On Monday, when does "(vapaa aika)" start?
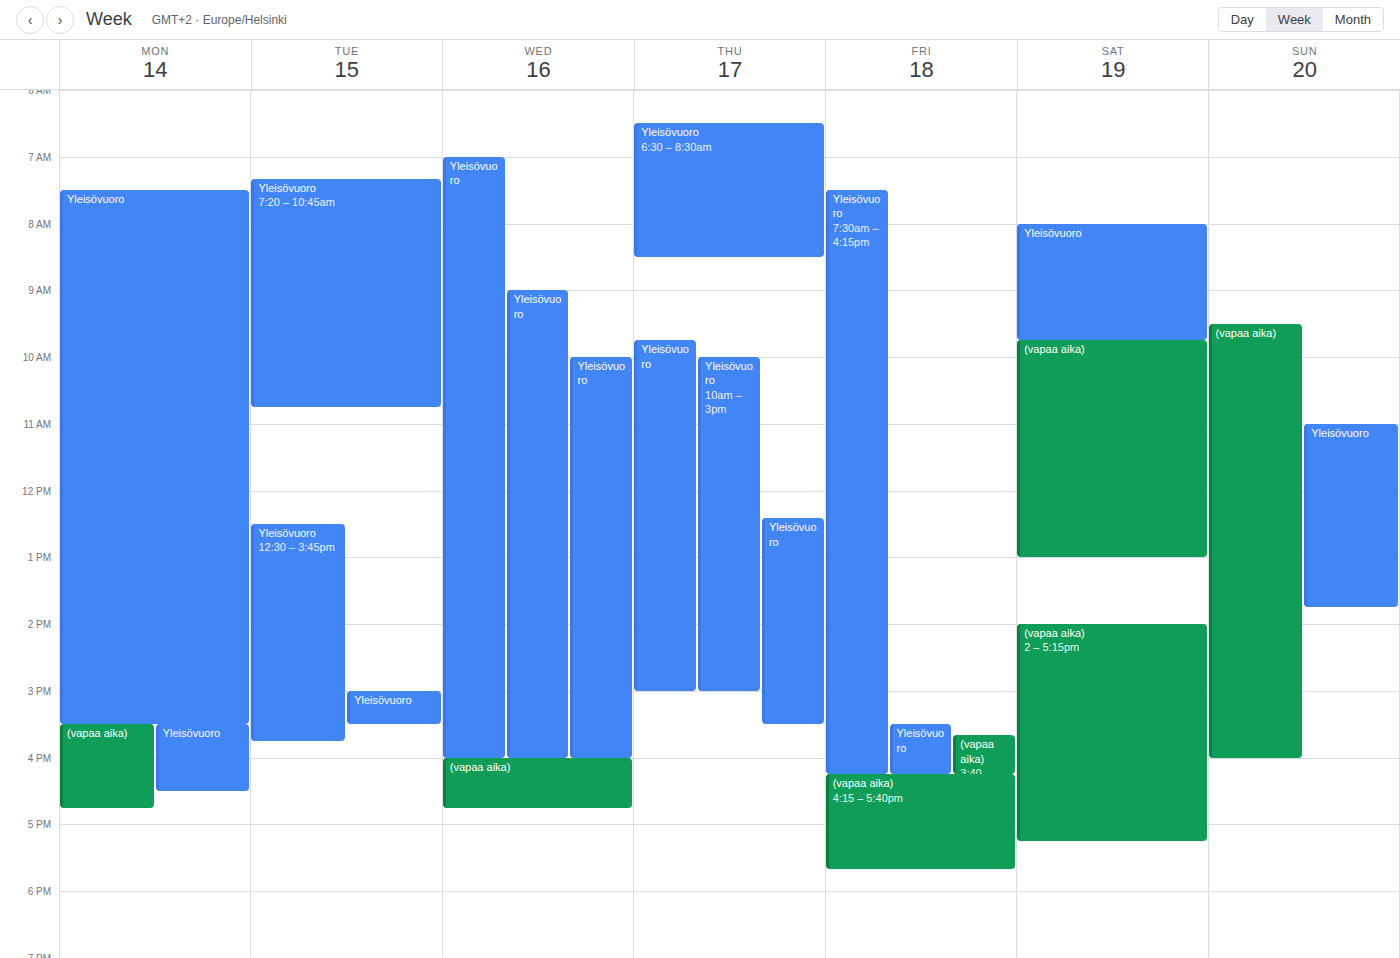
3:30 PM